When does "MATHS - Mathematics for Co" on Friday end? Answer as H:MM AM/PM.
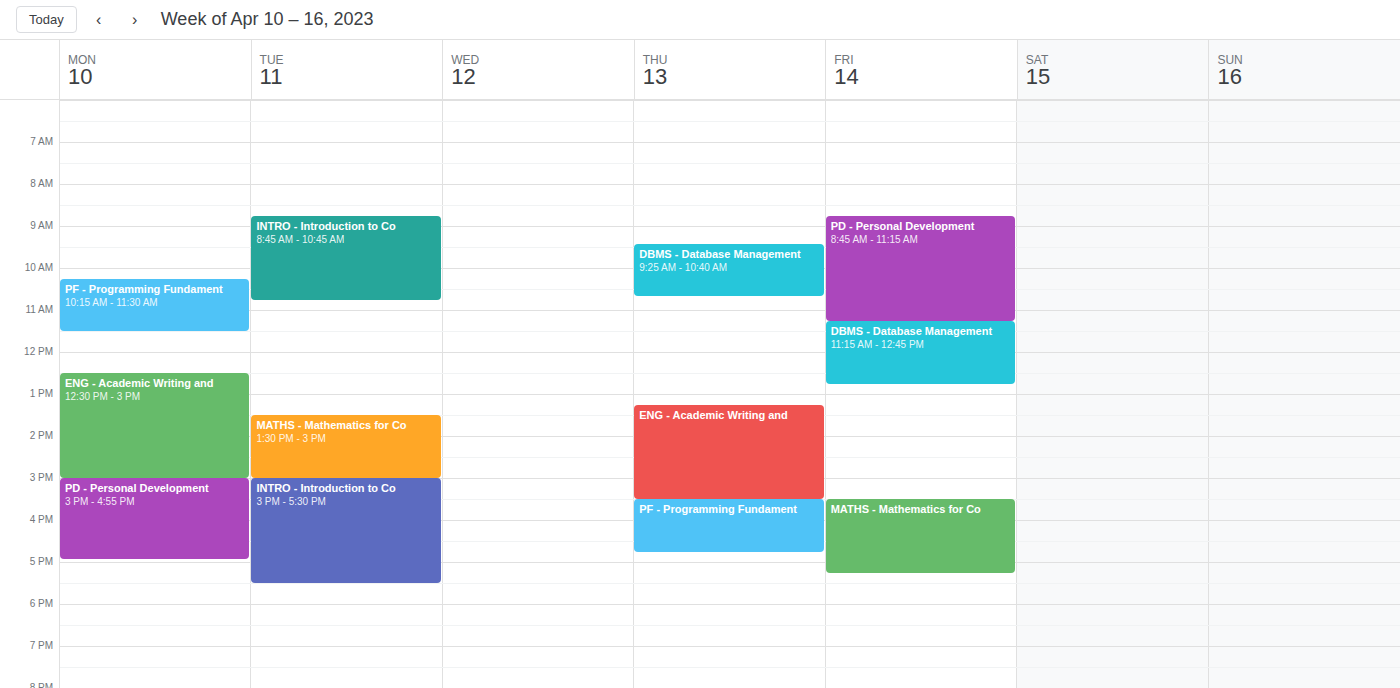
5:15 PM